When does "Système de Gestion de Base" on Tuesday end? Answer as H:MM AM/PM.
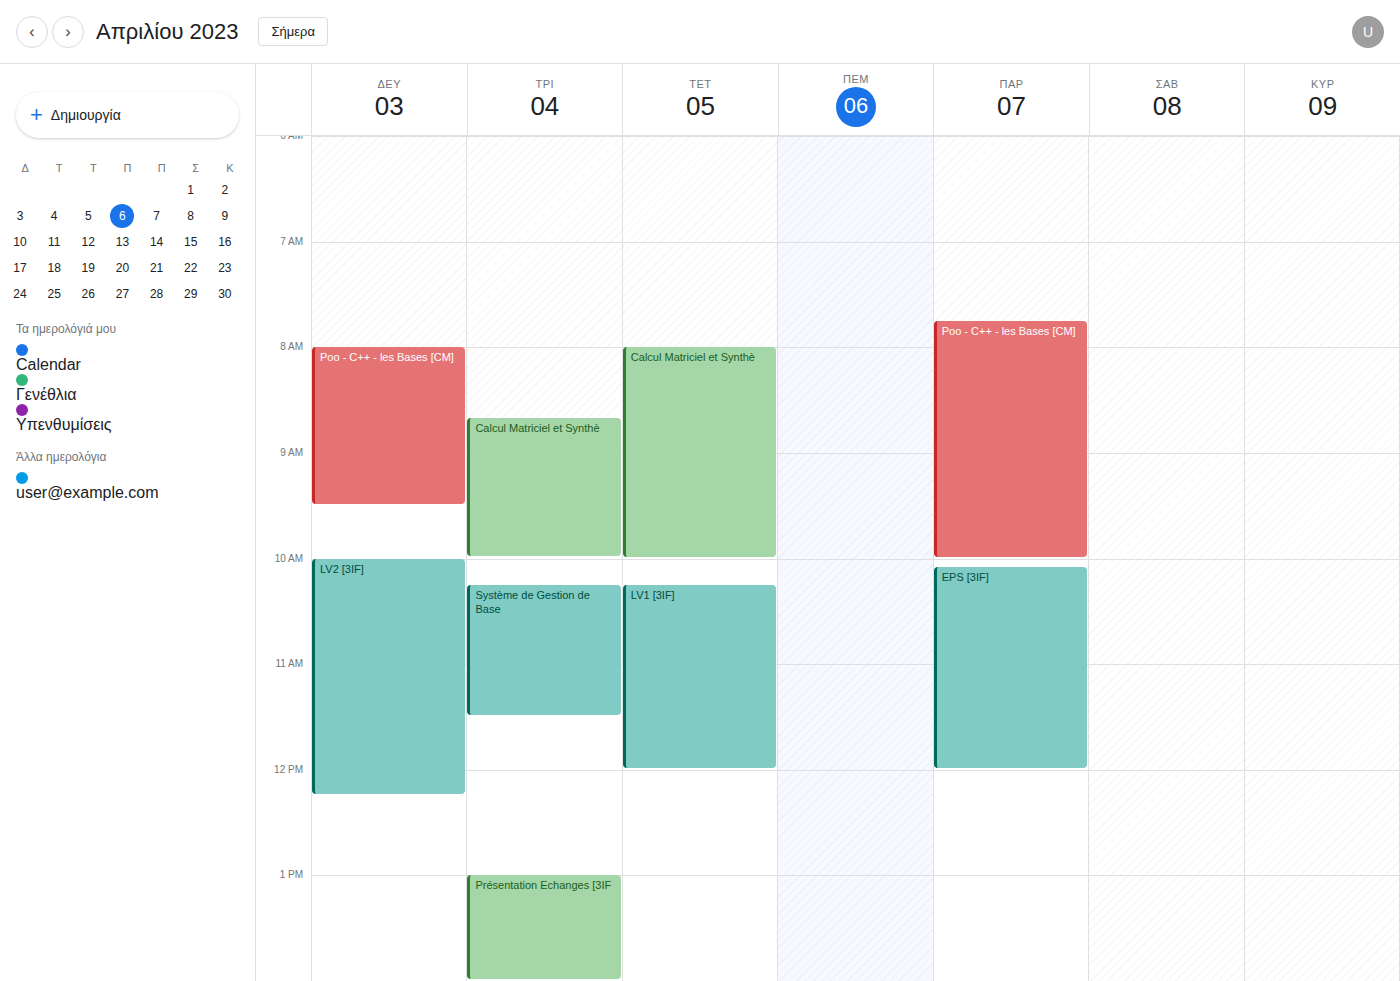
11:30 AM